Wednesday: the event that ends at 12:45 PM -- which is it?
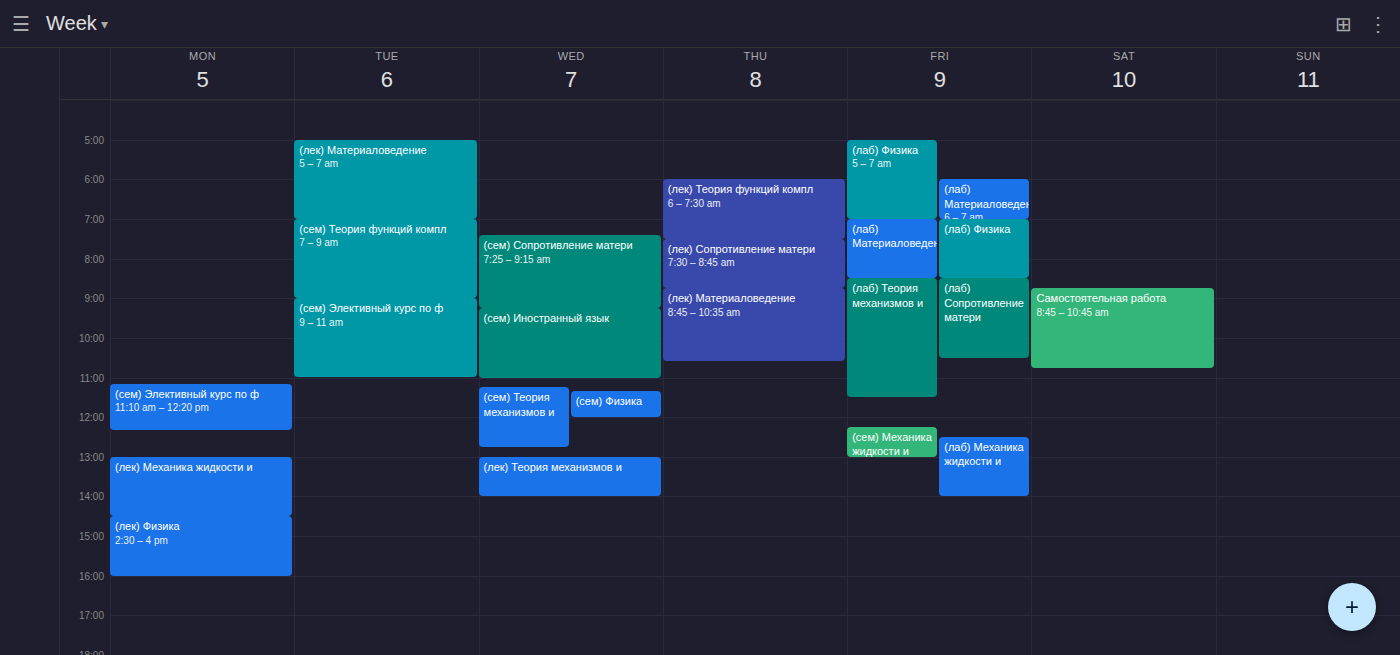
"(сем) Теория механизмов и"